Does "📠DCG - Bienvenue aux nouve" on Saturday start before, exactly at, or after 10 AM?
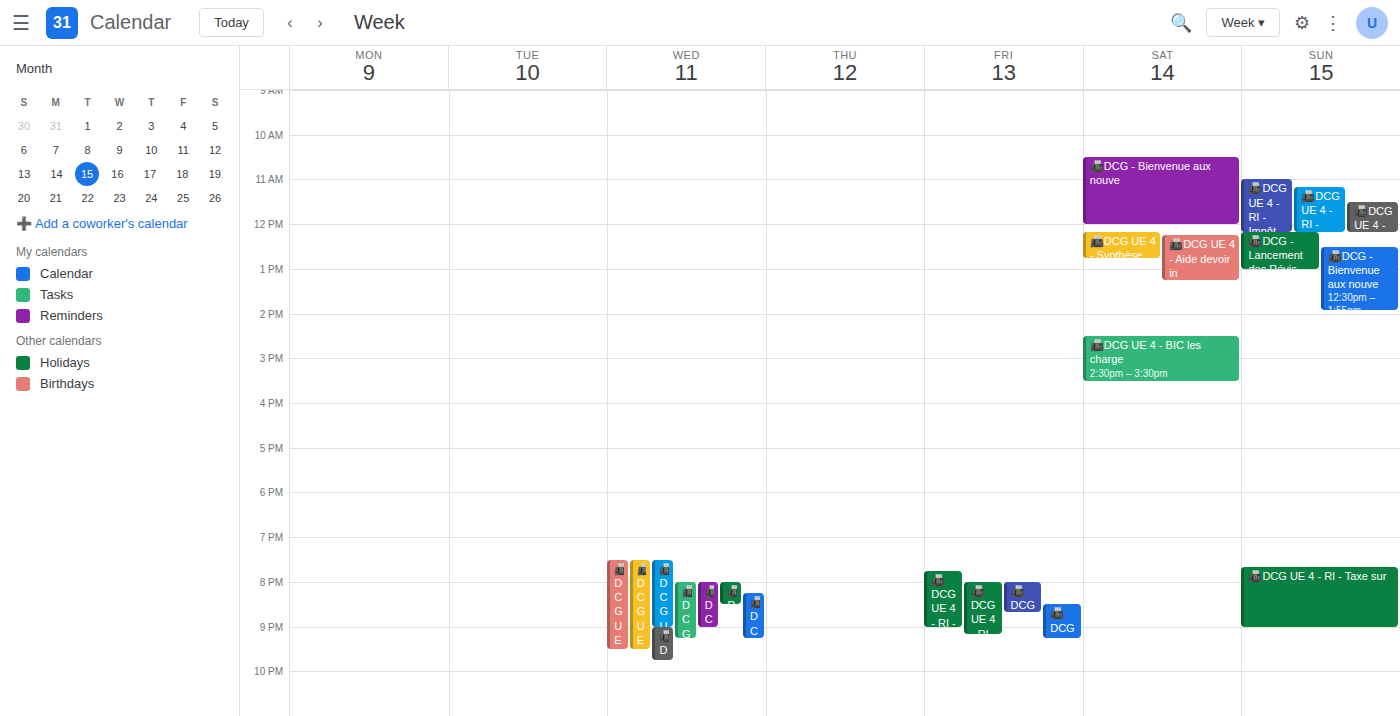
10:30 AM -- after 10 AM, 30 minutes below the 10 AM line.